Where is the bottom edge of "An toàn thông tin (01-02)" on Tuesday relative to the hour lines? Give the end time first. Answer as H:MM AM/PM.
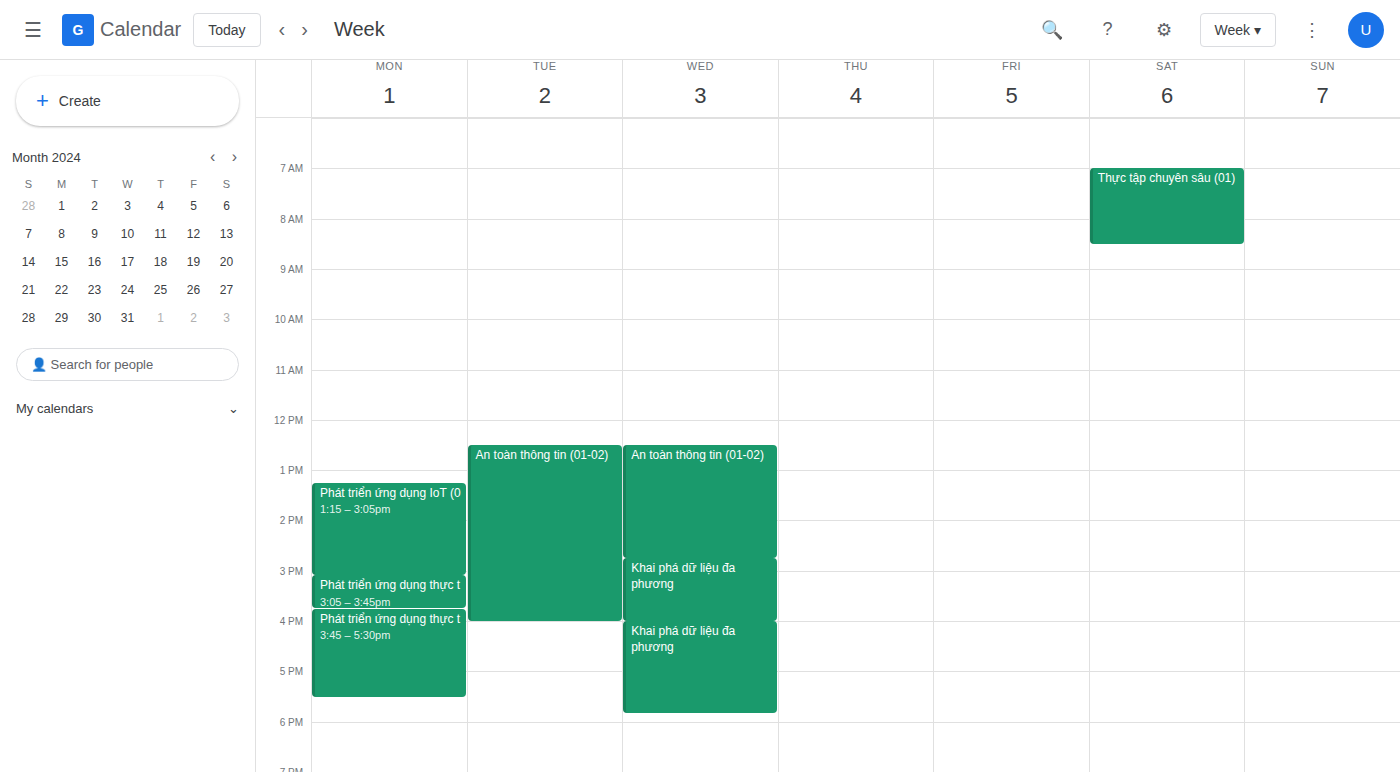
4:00 PM -- exactly on the 4 PM line.